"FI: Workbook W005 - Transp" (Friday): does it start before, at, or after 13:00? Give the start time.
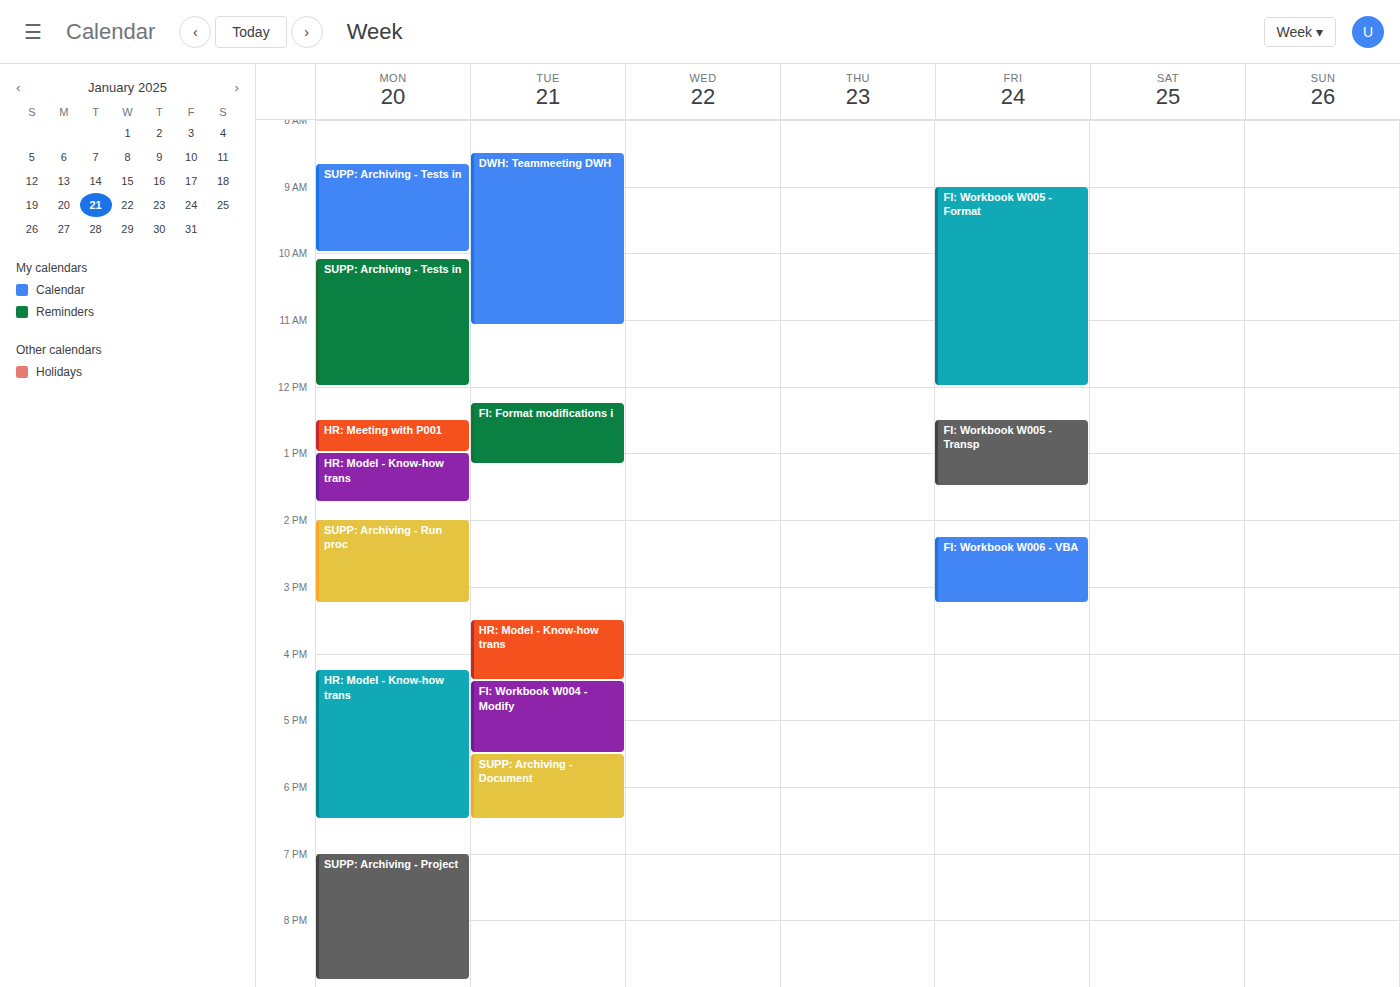
12:30 -- before 13:00, 30 minutes above the 13:00 line.